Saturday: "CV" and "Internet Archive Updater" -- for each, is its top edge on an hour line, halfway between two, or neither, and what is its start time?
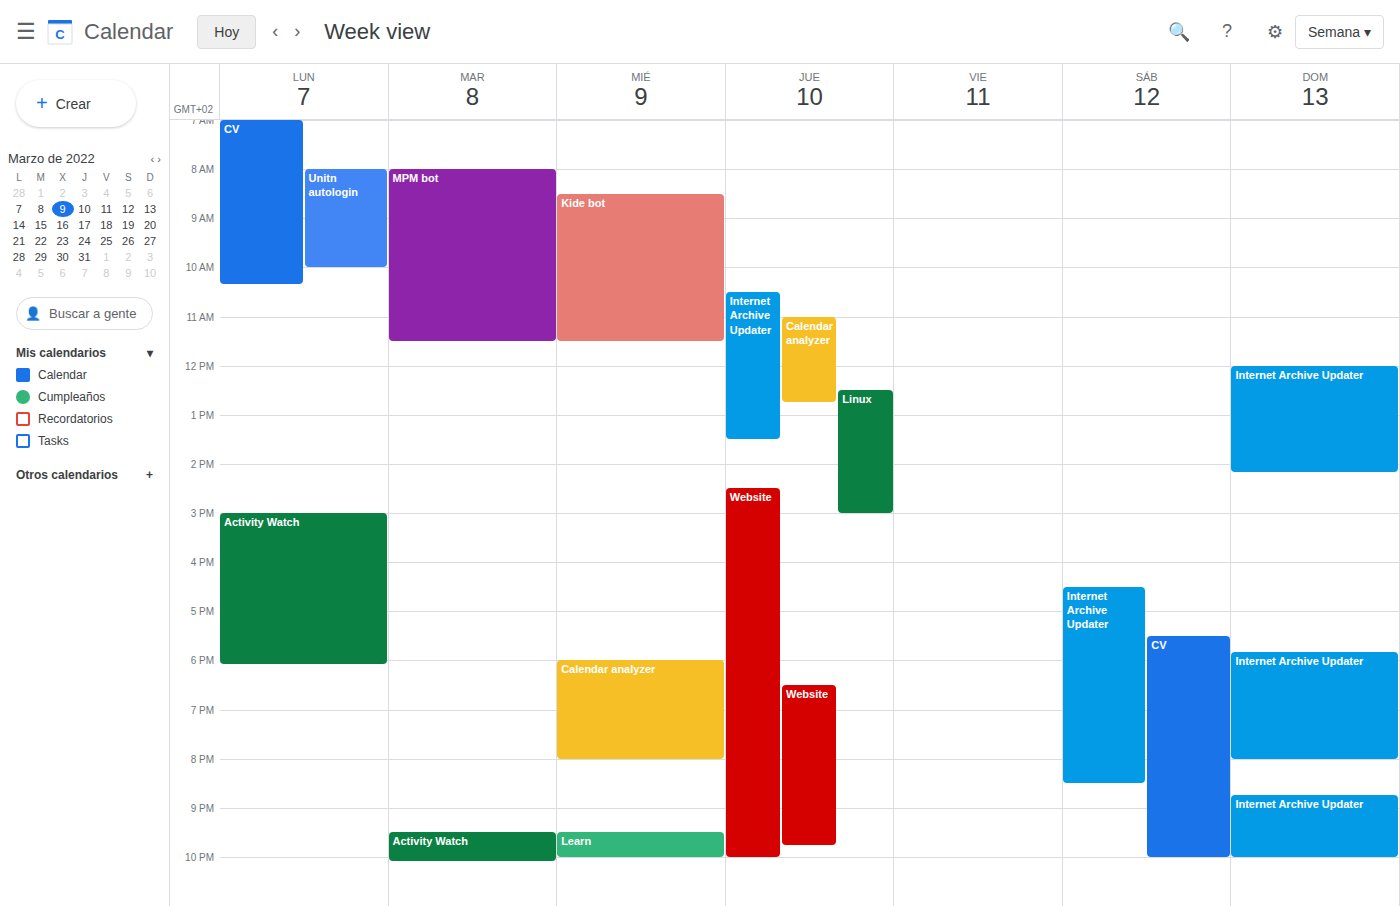
"CV": 17:30, halfway between the 17:00 and 18:00 lines. "Internet Archive Updater": 16:30, halfway between the 16:00 and 17:00 lines.